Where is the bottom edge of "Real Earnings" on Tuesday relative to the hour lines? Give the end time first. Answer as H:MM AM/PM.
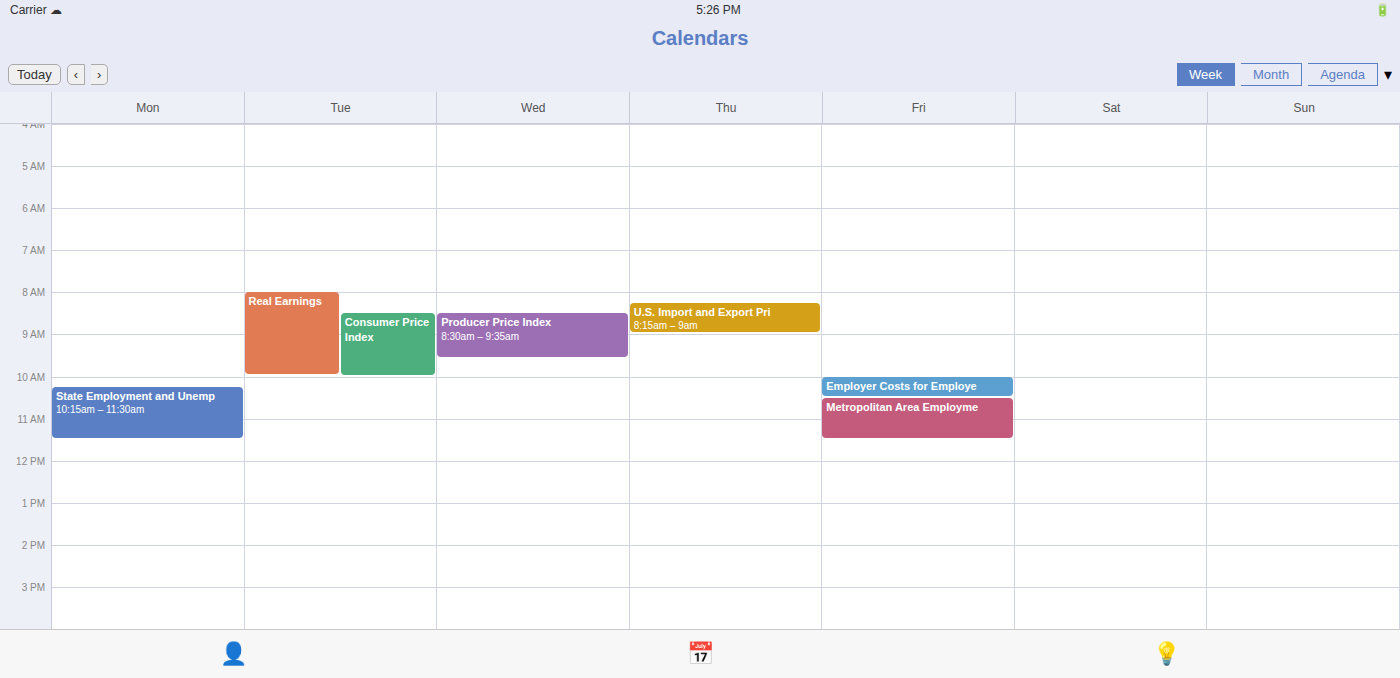
10:00 AM -- exactly on the 10 AM line.